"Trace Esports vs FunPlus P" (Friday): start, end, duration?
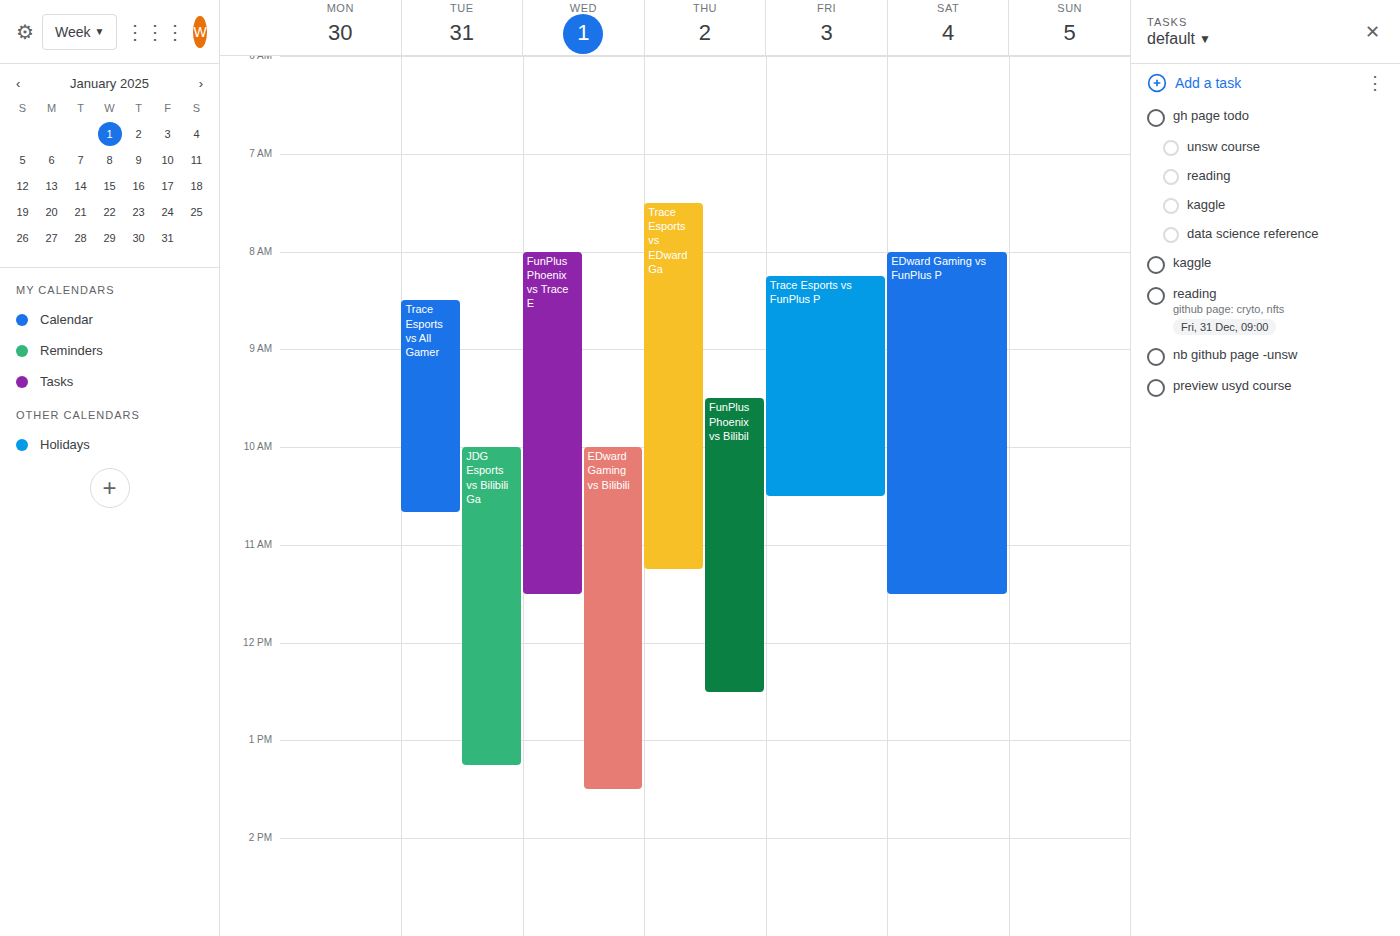
8:15 AM to 10:30 AM, 2 hours 15 minutes